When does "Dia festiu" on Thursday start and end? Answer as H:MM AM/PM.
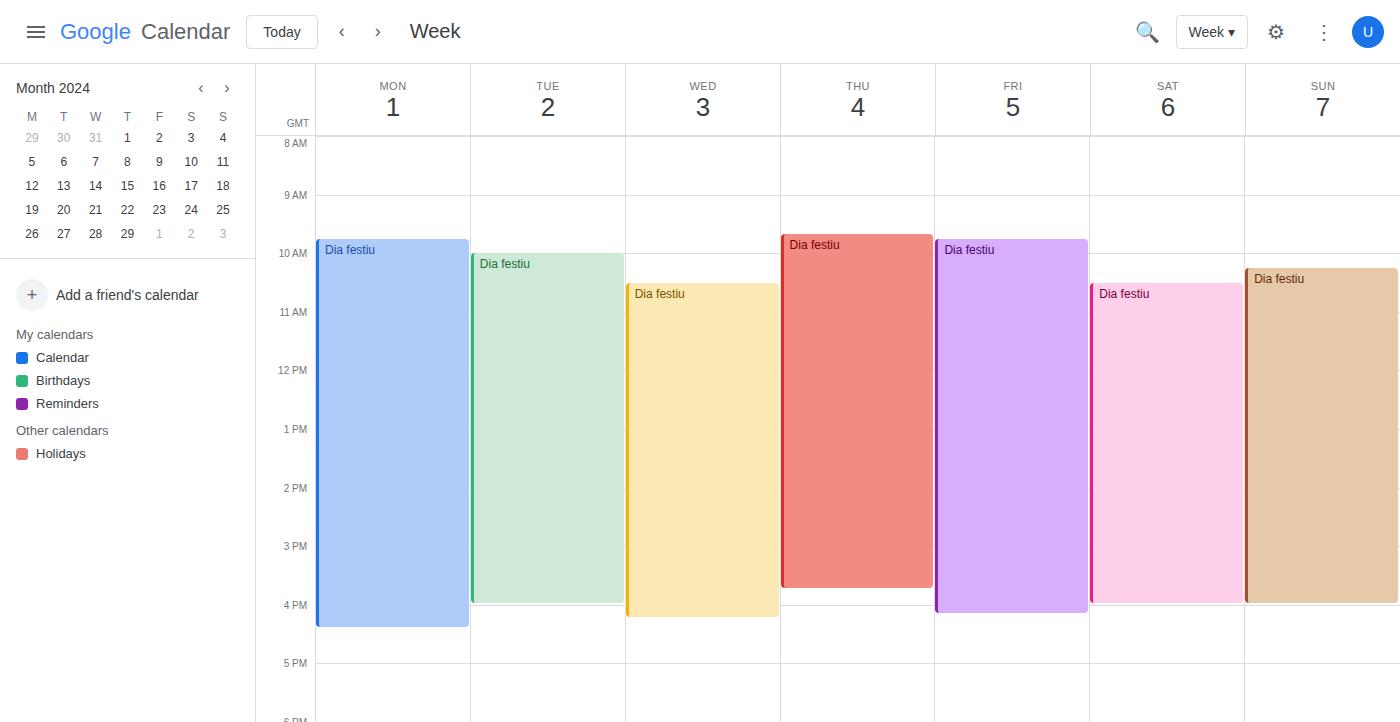
9:40 AM to 3:45 PM